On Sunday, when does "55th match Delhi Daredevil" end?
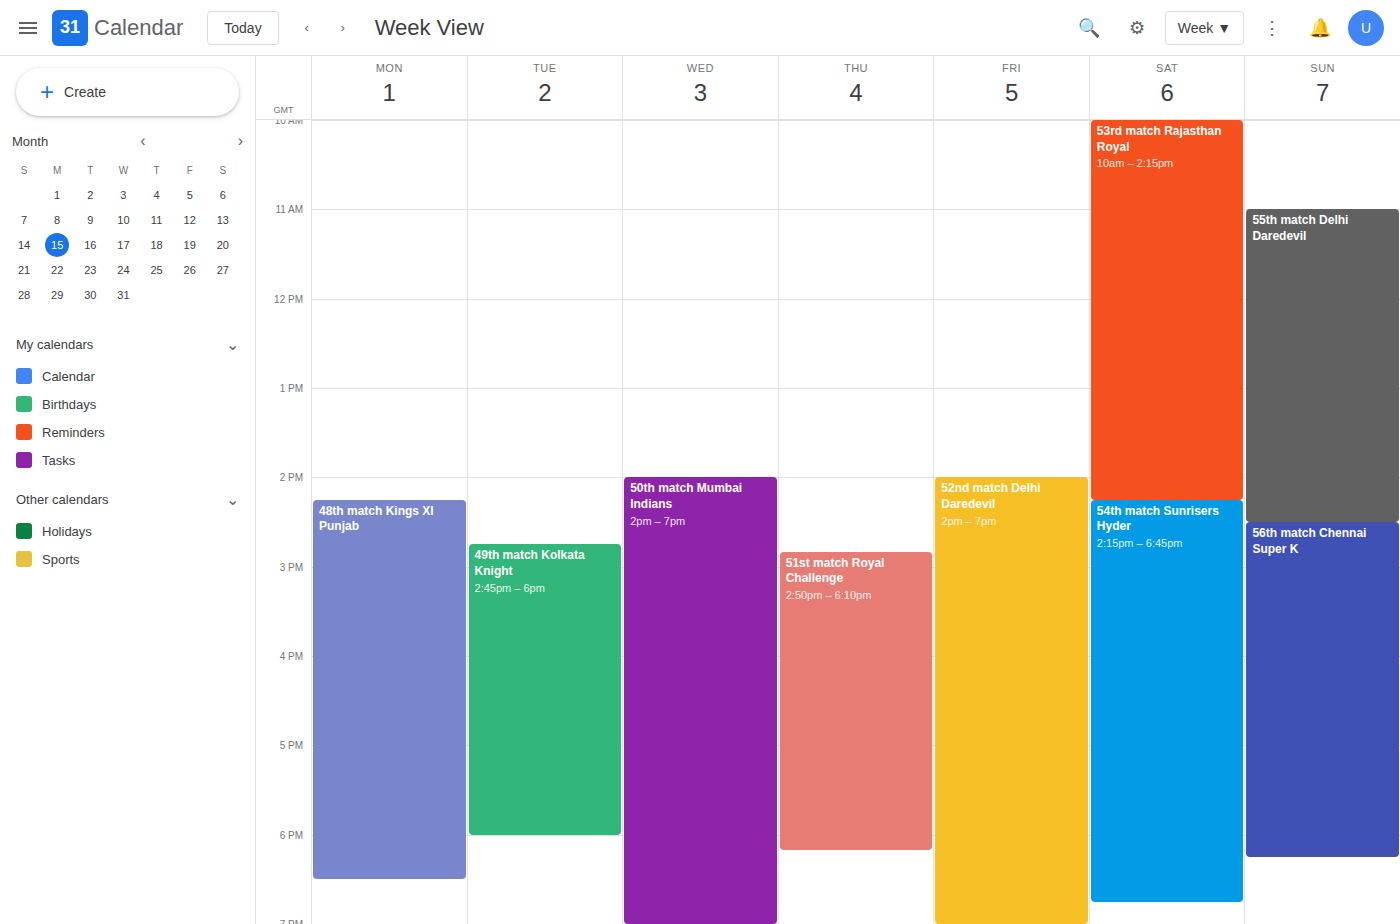
2:30 PM